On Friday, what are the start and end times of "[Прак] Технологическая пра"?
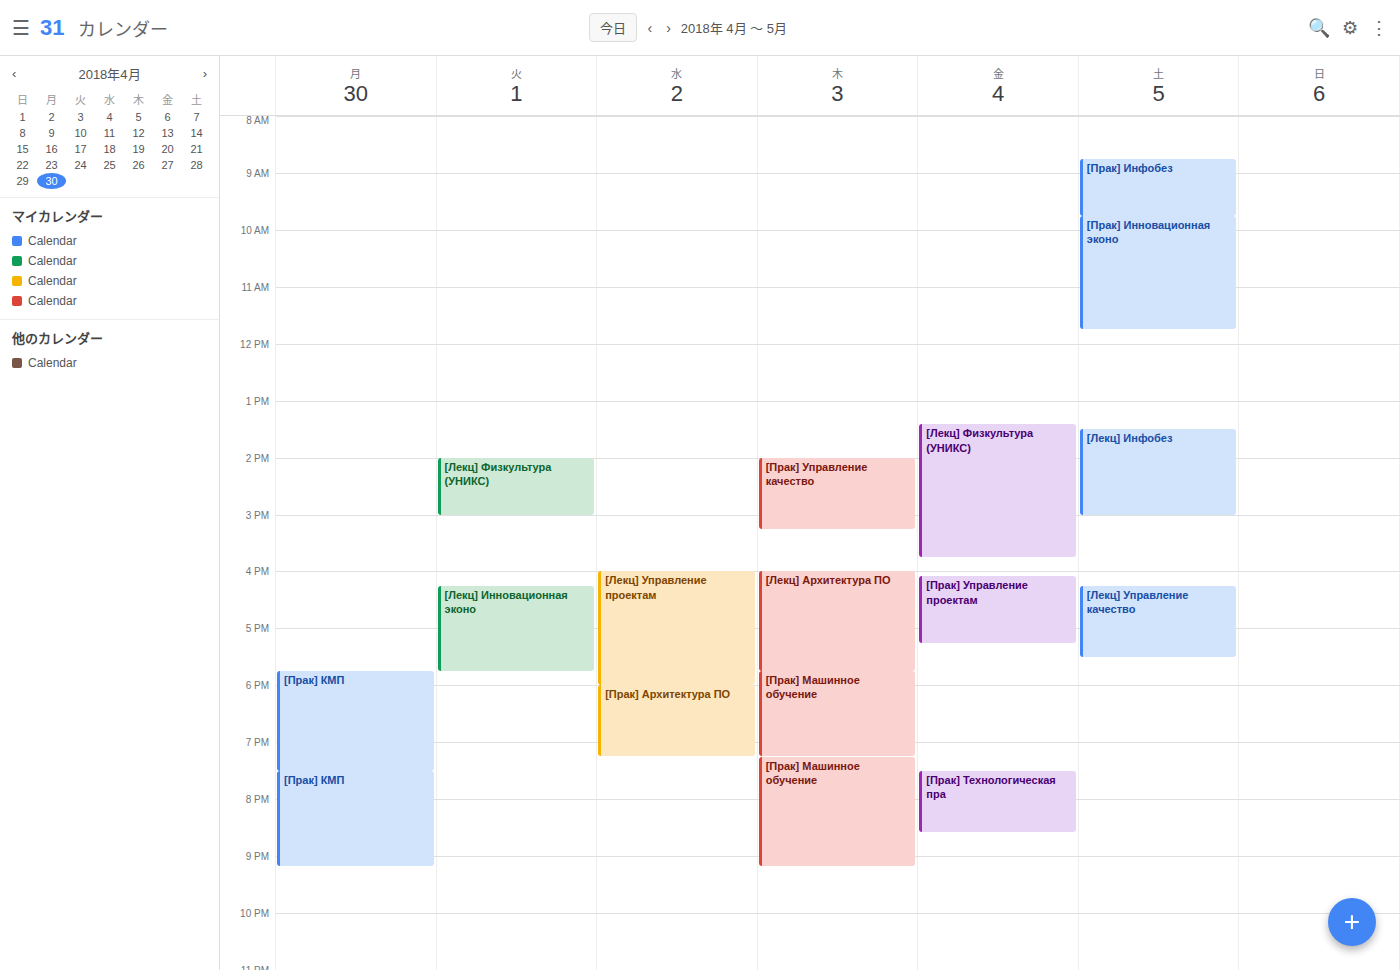
7:30 PM to 8:35 PM